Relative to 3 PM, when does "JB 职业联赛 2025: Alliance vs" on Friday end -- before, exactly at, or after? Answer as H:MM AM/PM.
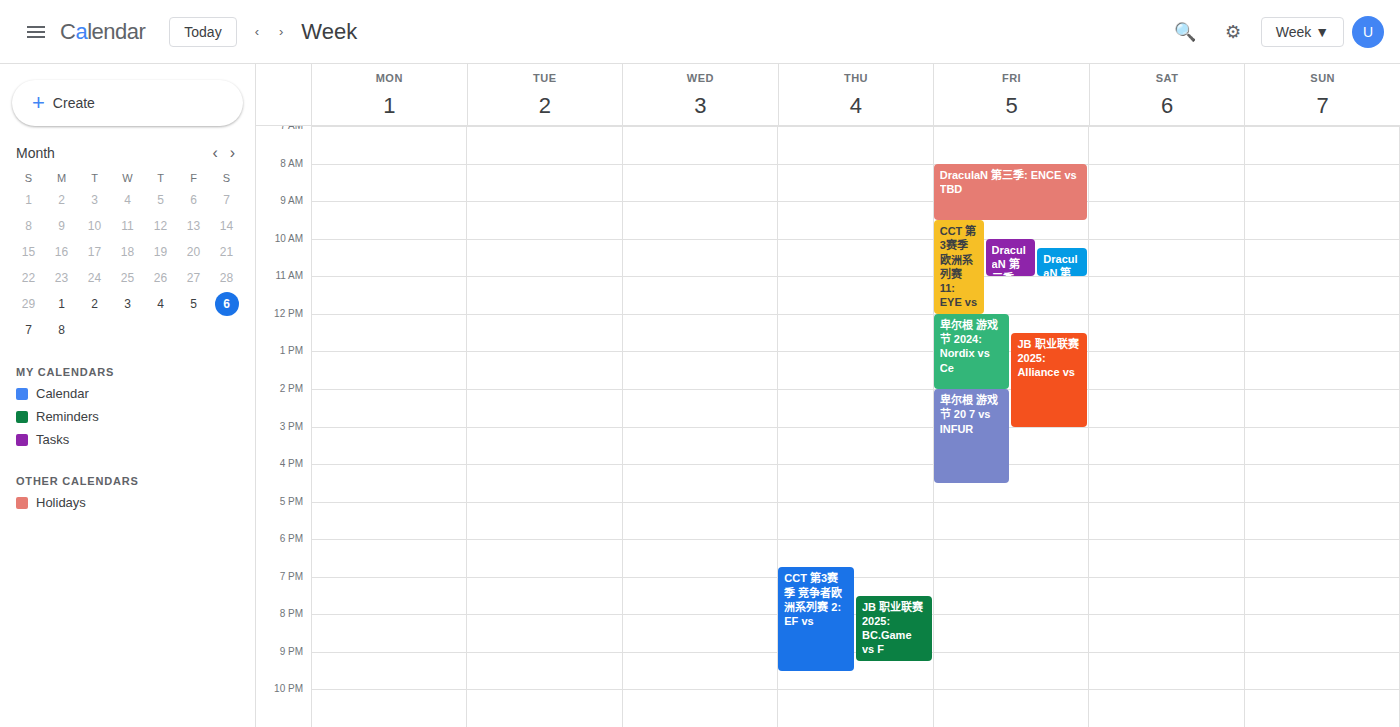
3:00 PM -- exactly at 3 PM, on the 3 PM line.